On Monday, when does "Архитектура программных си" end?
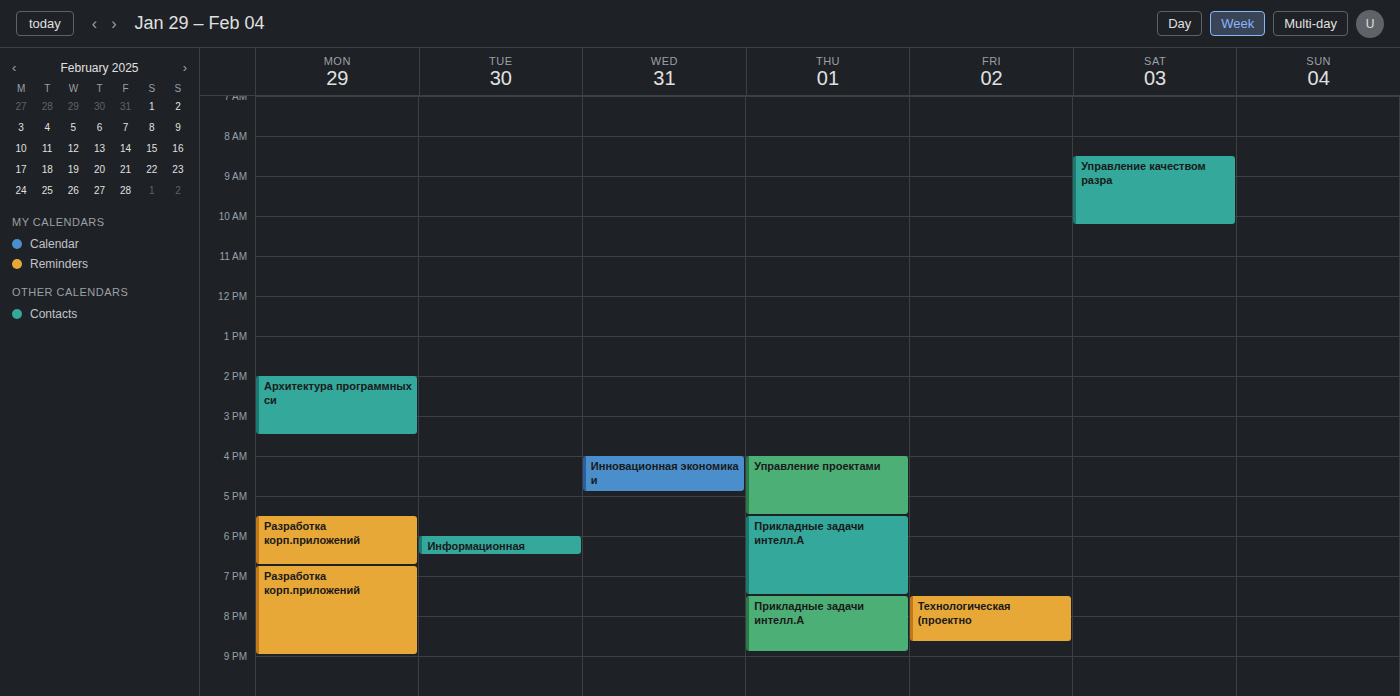
3:30 PM